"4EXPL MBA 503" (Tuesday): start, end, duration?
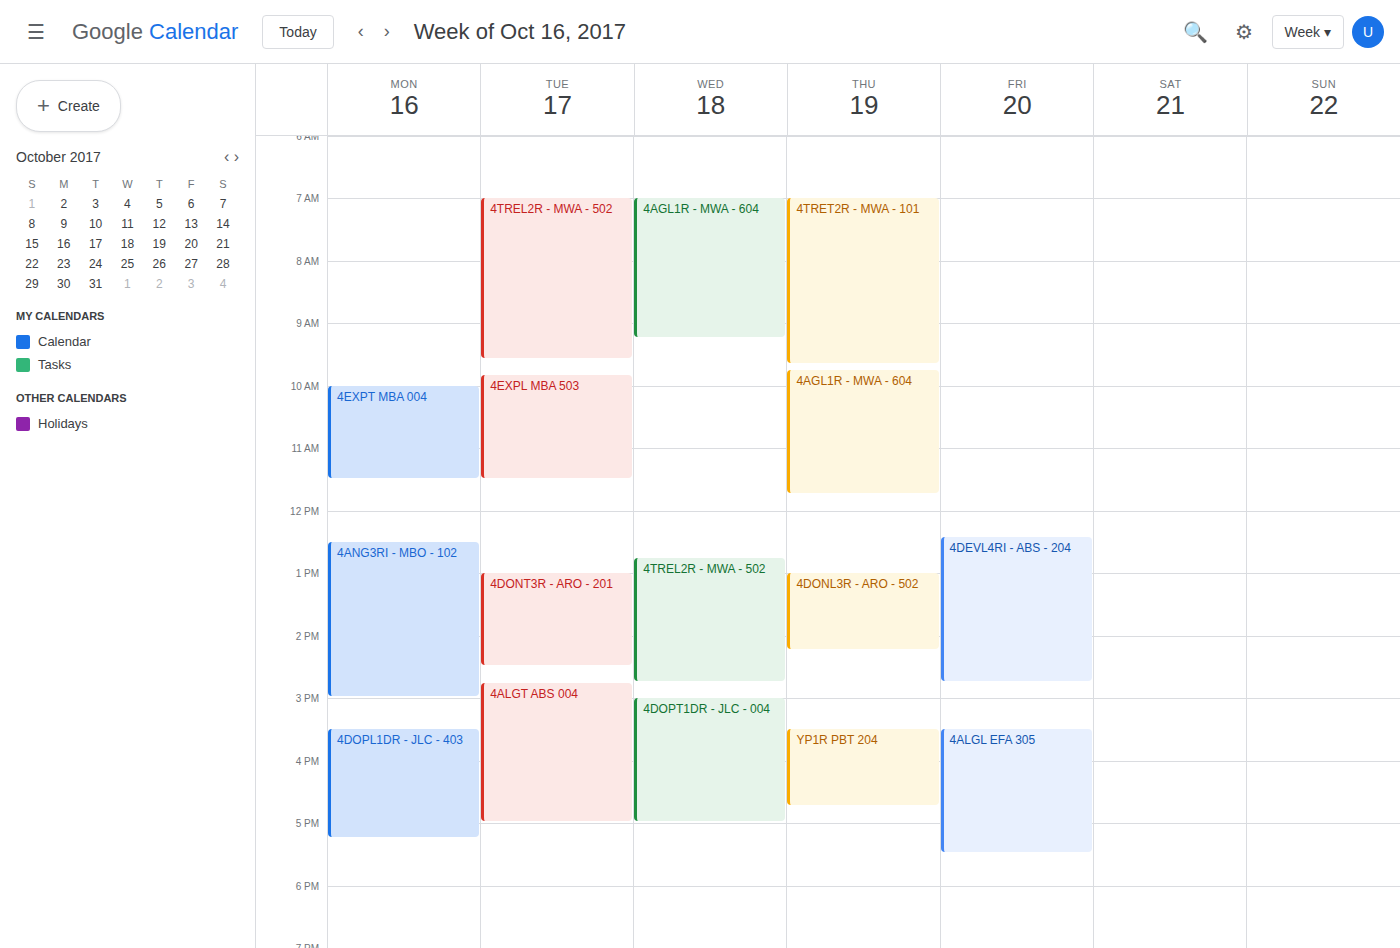
9:50 AM to 11:30 AM, 1 hour 40 minutes